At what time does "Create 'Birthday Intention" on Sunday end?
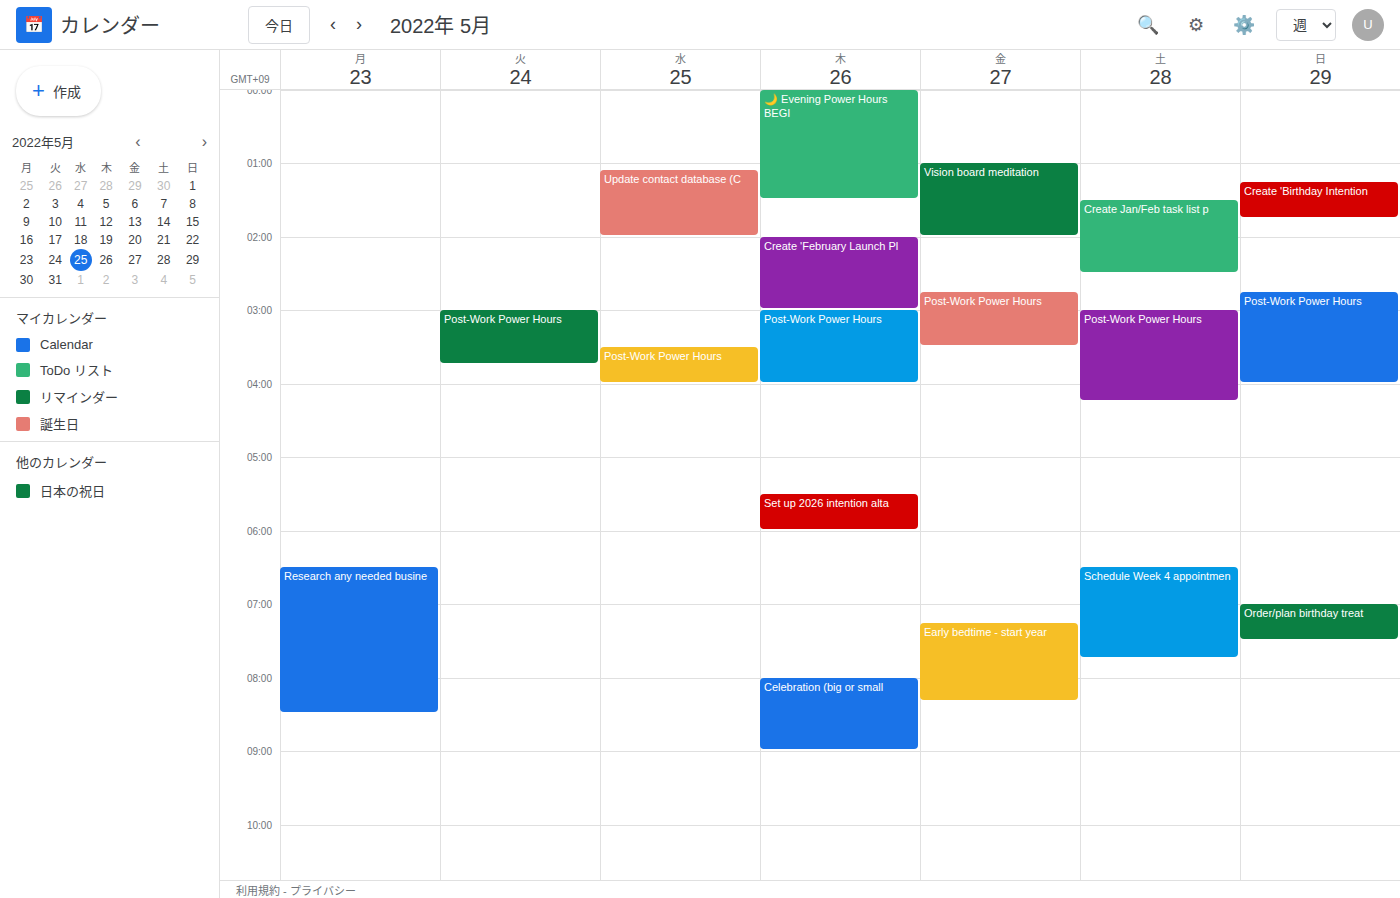
1:45 AM